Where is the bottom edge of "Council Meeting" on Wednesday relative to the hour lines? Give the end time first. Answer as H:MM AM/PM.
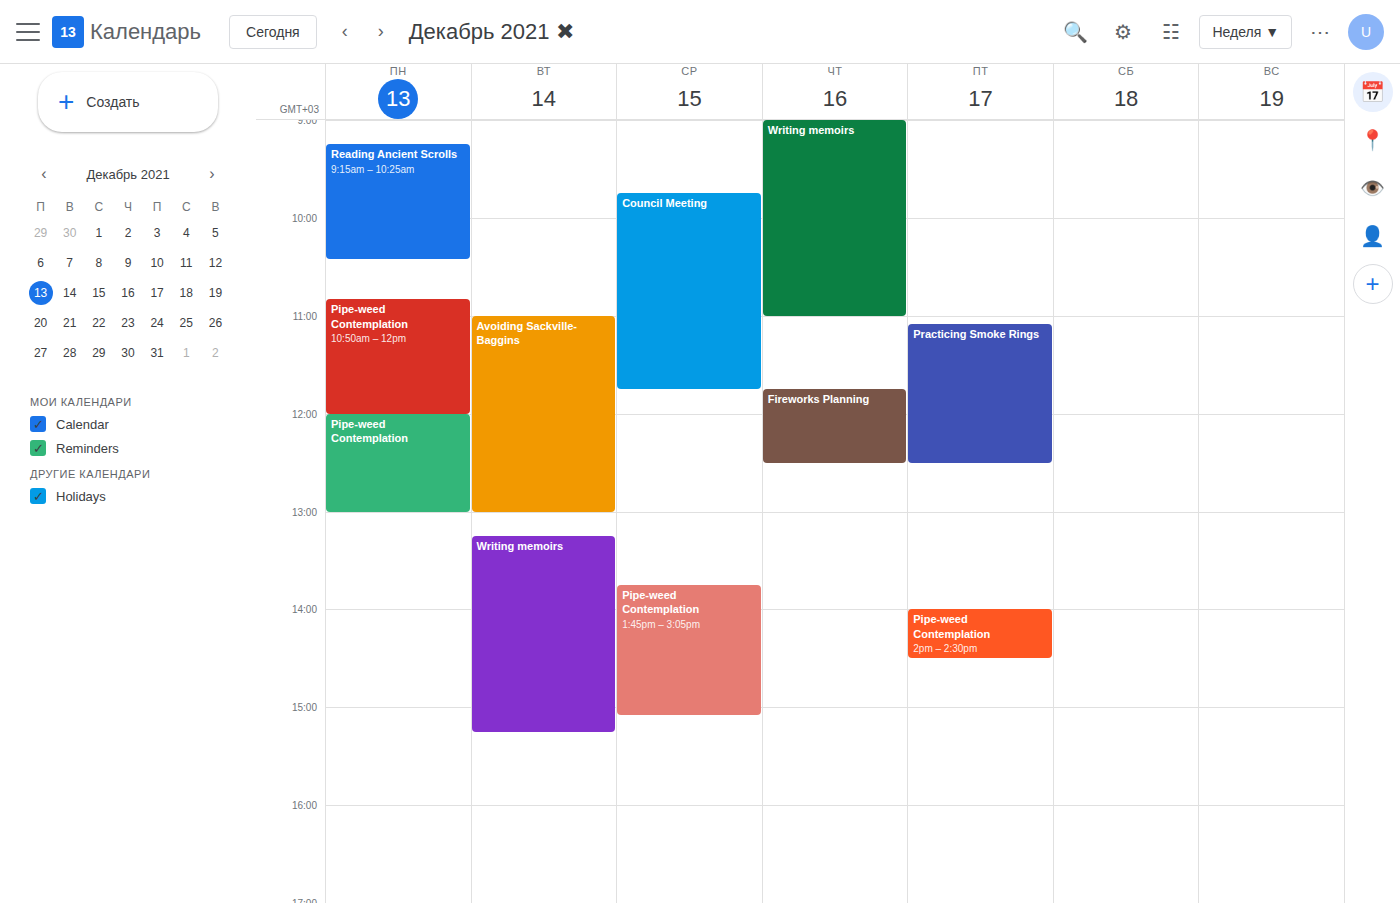
11:45 AM -- neither: three quarters of the way from the 11 AM line to the 12 PM line.